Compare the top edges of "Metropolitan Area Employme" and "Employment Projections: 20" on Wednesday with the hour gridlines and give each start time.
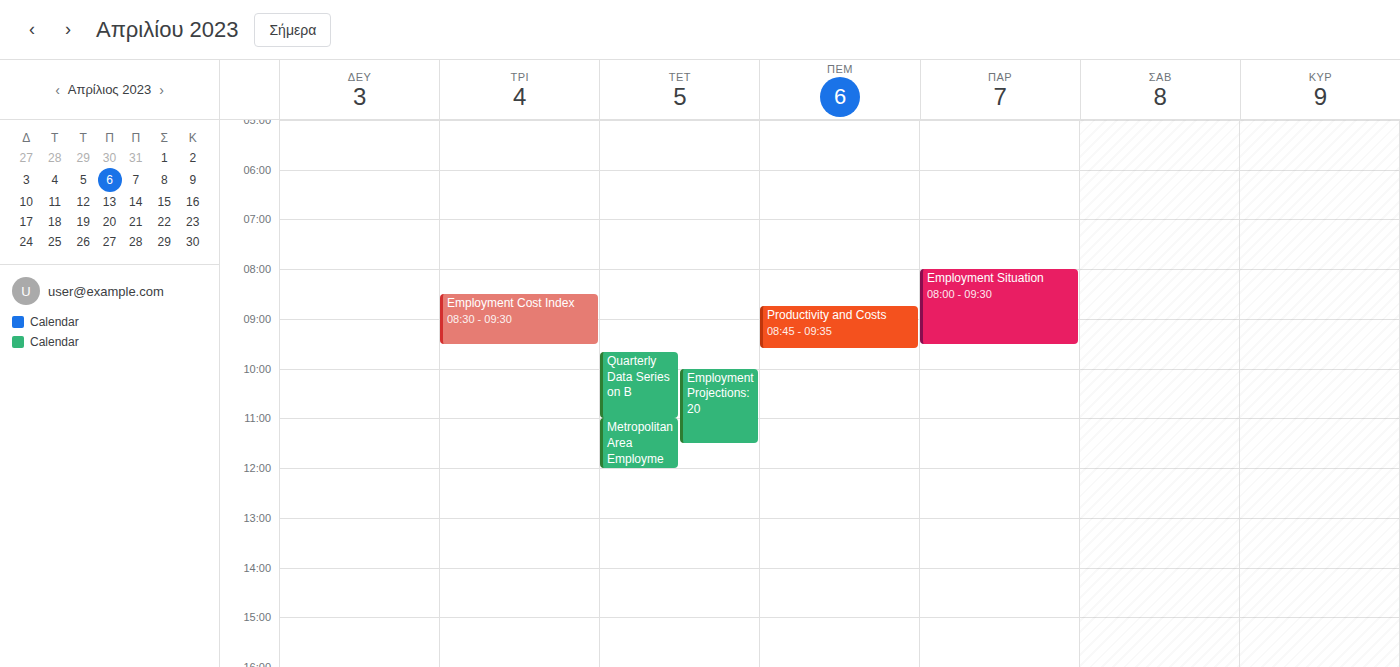
"Metropolitan Area Employme": 11:00 AM, exactly on the 11 AM line. "Employment Projections: 20": 10:00 AM, exactly on the 10 AM line.